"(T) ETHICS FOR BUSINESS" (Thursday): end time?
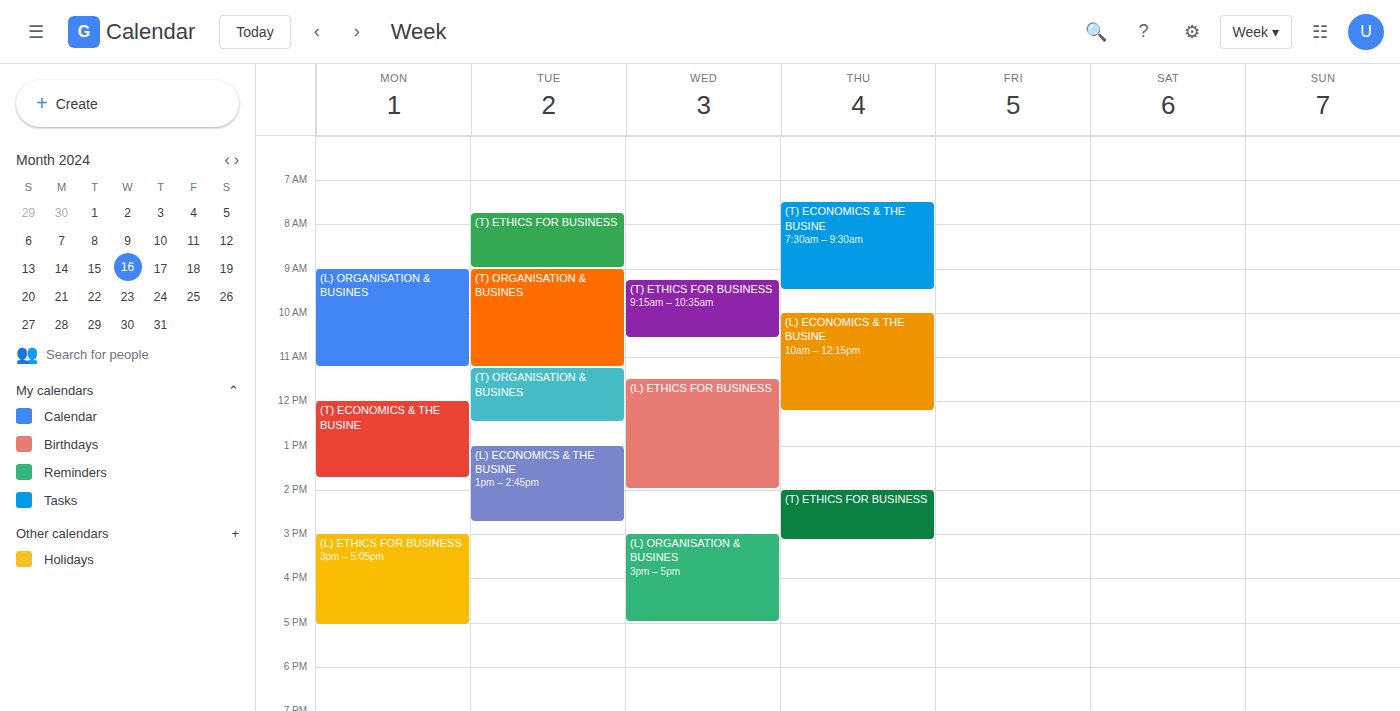
15:10